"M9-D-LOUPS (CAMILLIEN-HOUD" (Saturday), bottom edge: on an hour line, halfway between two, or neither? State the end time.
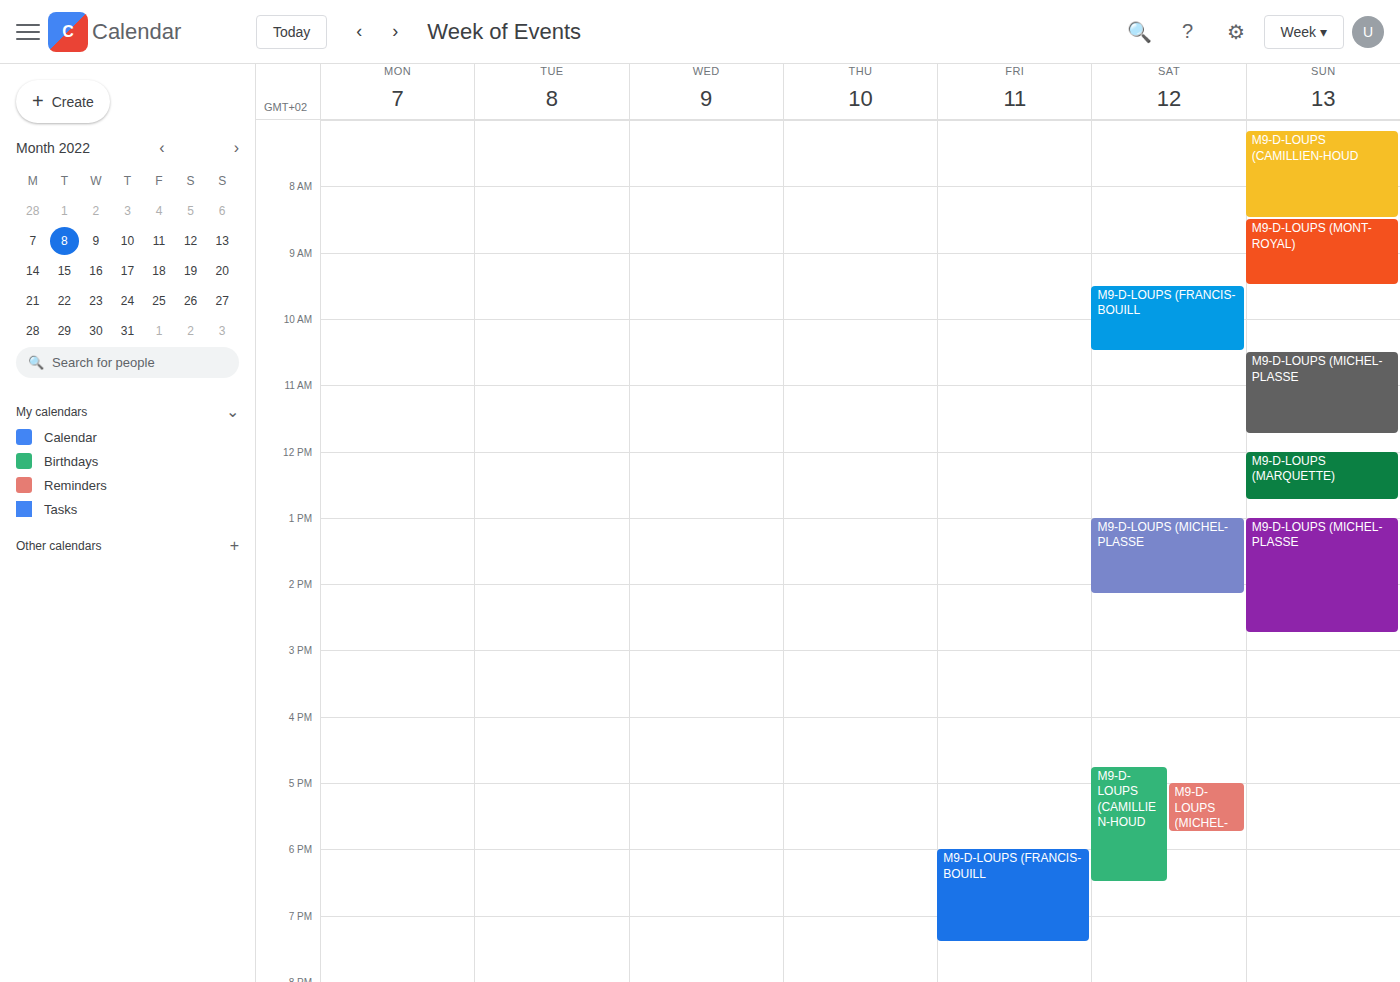
6:30 PM -- halfway between the 6 PM and 7 PM lines.